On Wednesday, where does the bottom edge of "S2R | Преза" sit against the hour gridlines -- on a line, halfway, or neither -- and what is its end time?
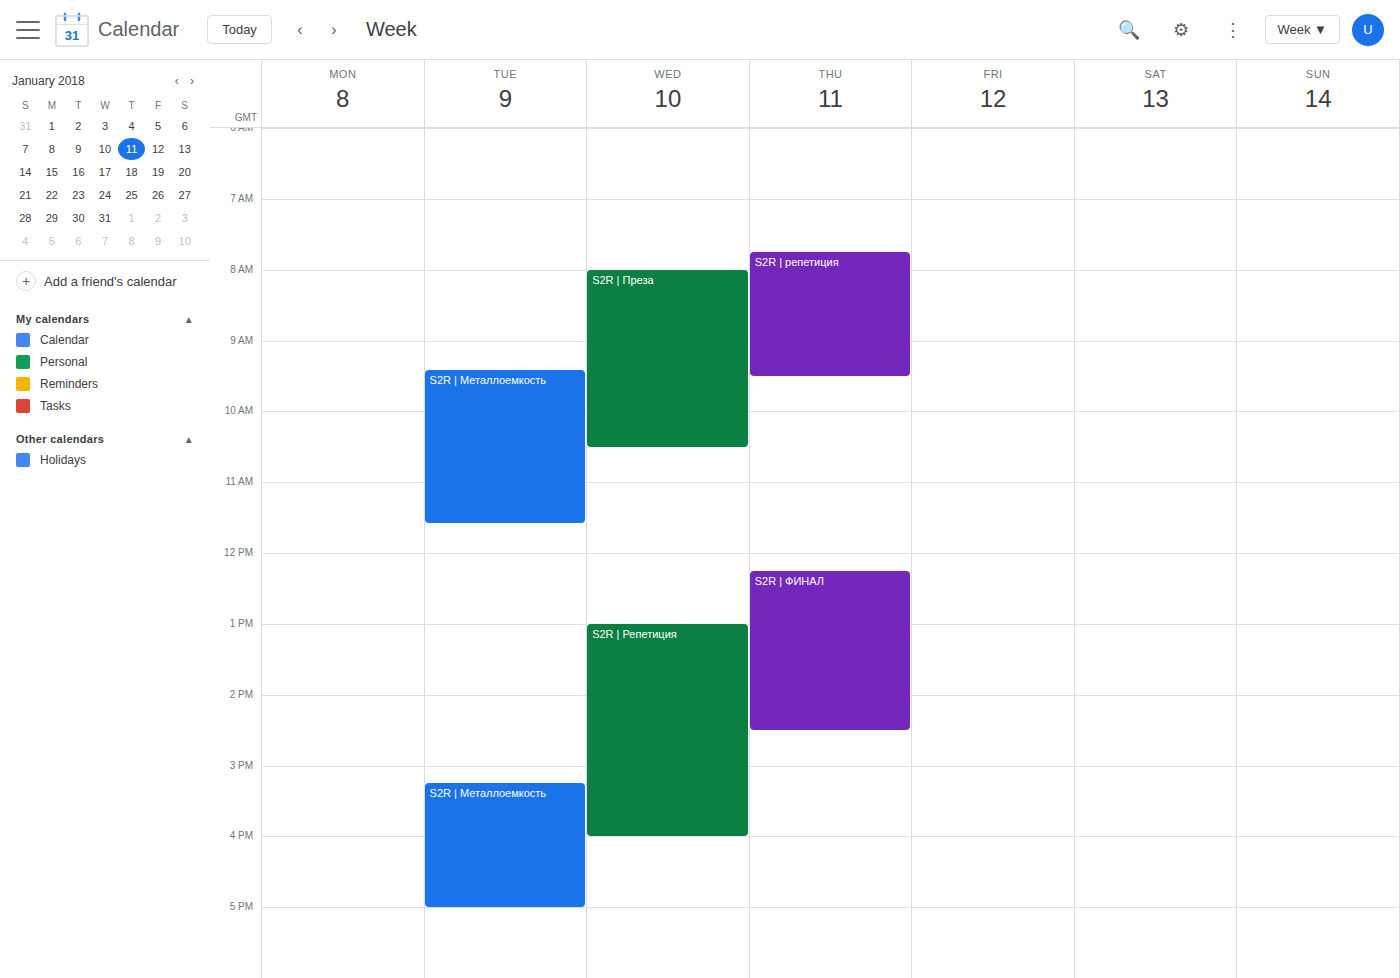
10:30 AM -- halfway between the 10 AM and 11 AM lines.